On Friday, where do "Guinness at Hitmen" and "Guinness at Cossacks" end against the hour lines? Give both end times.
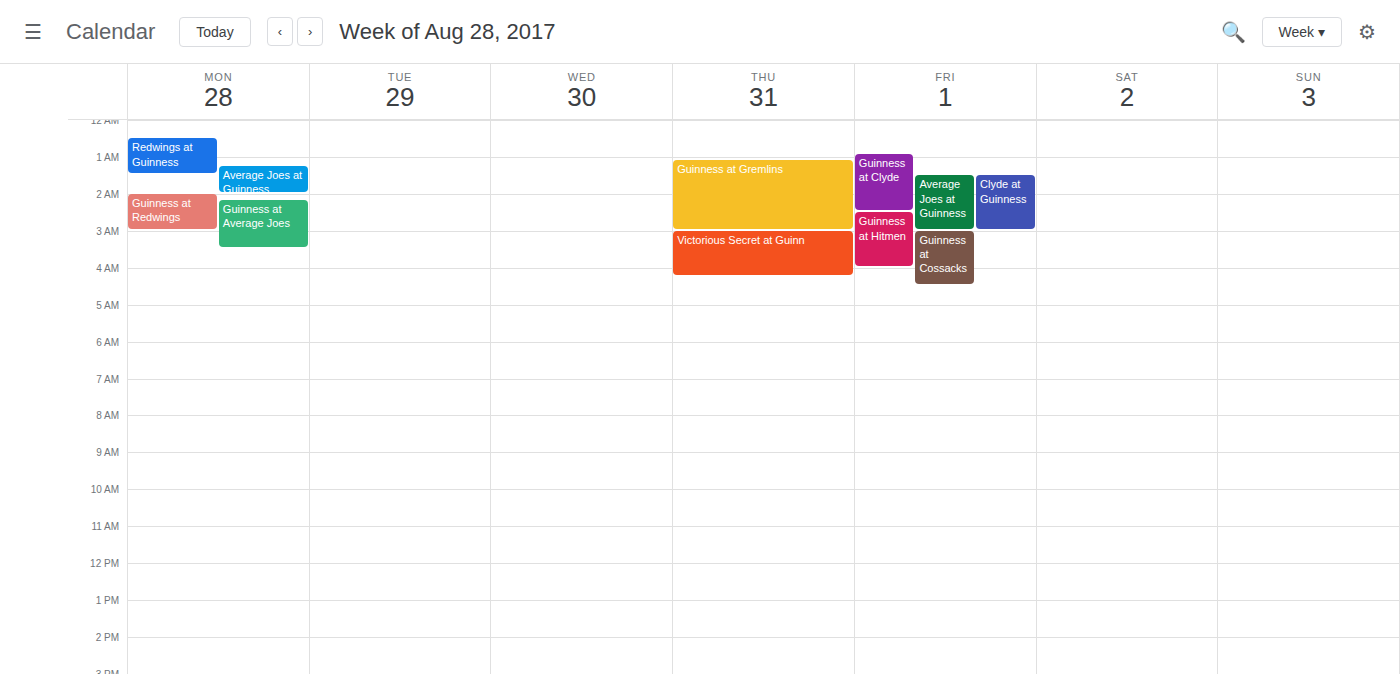
"Guinness at Hitmen": 4:00 AM, exactly on the 4 AM line. "Guinness at Cossacks": 4:30 AM, halfway between the 4 AM and 5 AM lines.